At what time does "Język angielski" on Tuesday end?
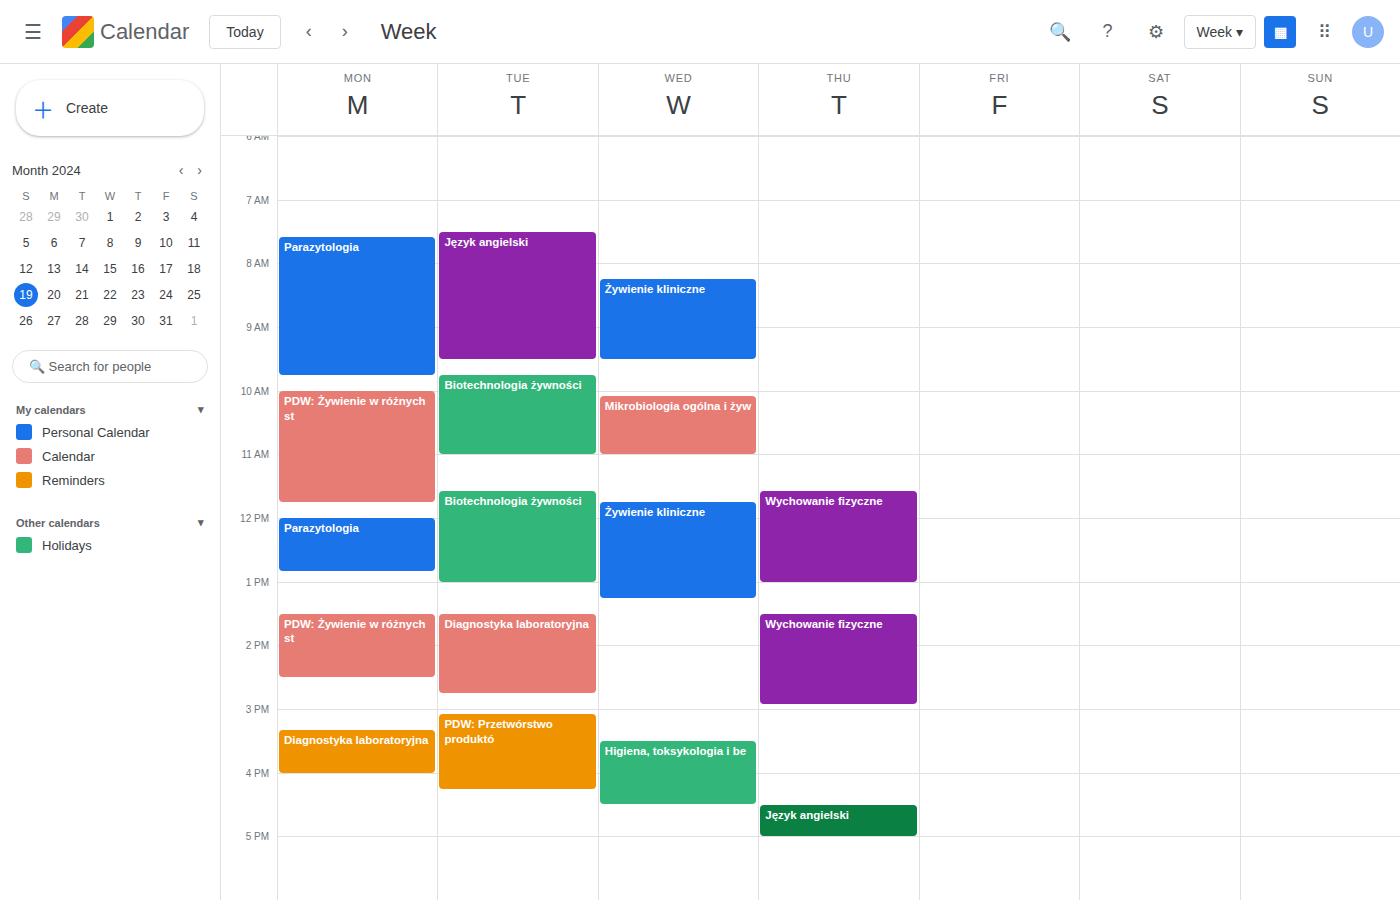
9:30 AM